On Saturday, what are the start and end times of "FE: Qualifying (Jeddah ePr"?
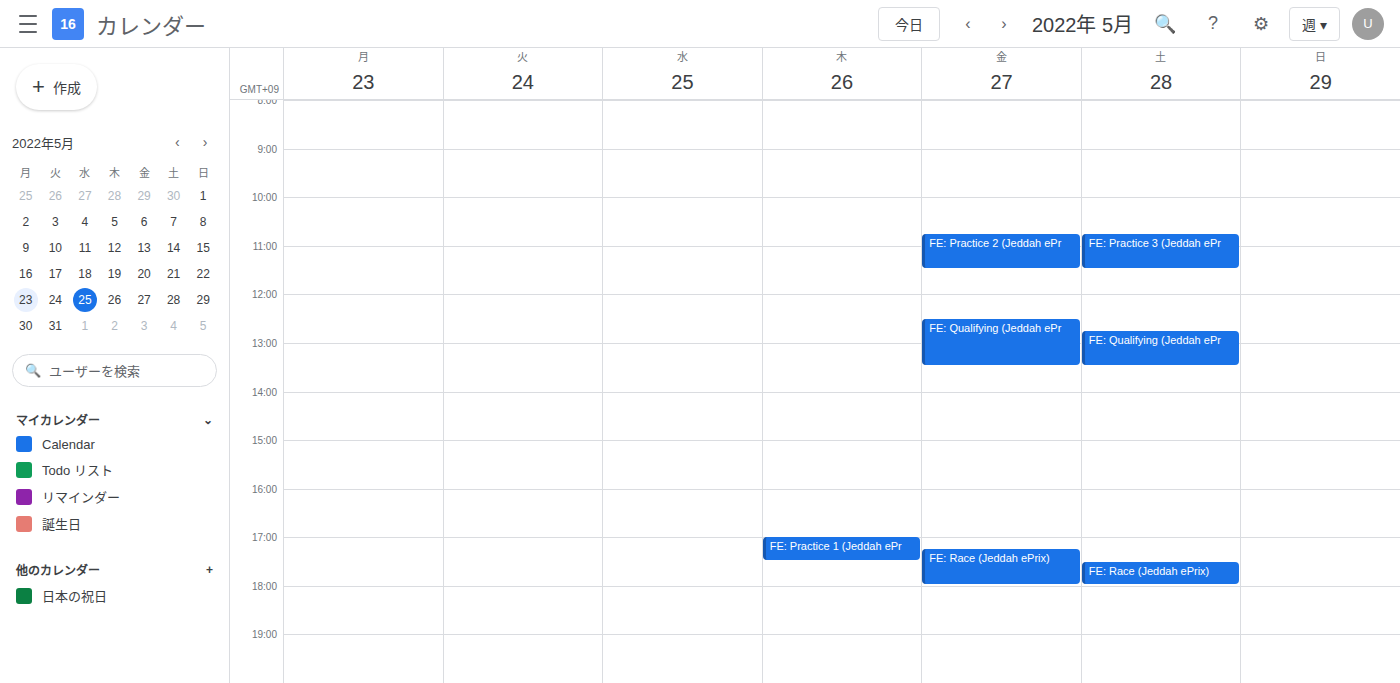
12:45 PM to 1:30 PM